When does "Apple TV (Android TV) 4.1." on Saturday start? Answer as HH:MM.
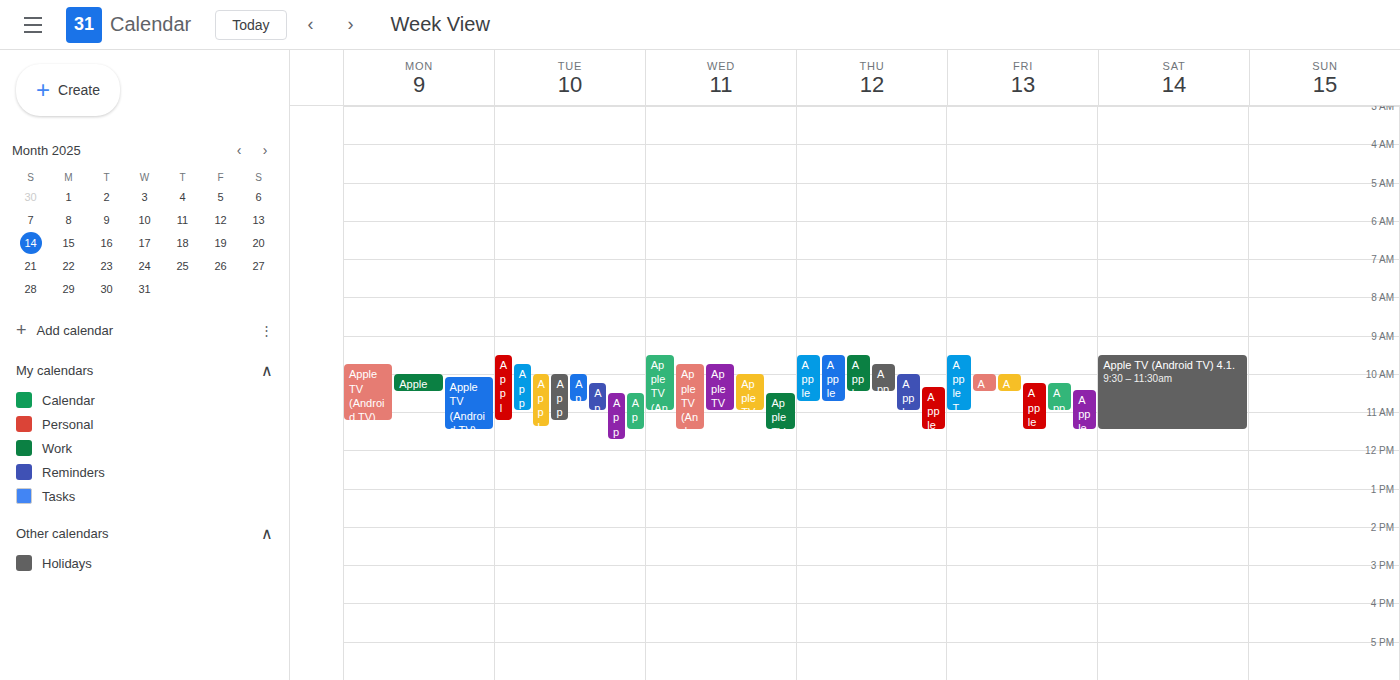
09:30